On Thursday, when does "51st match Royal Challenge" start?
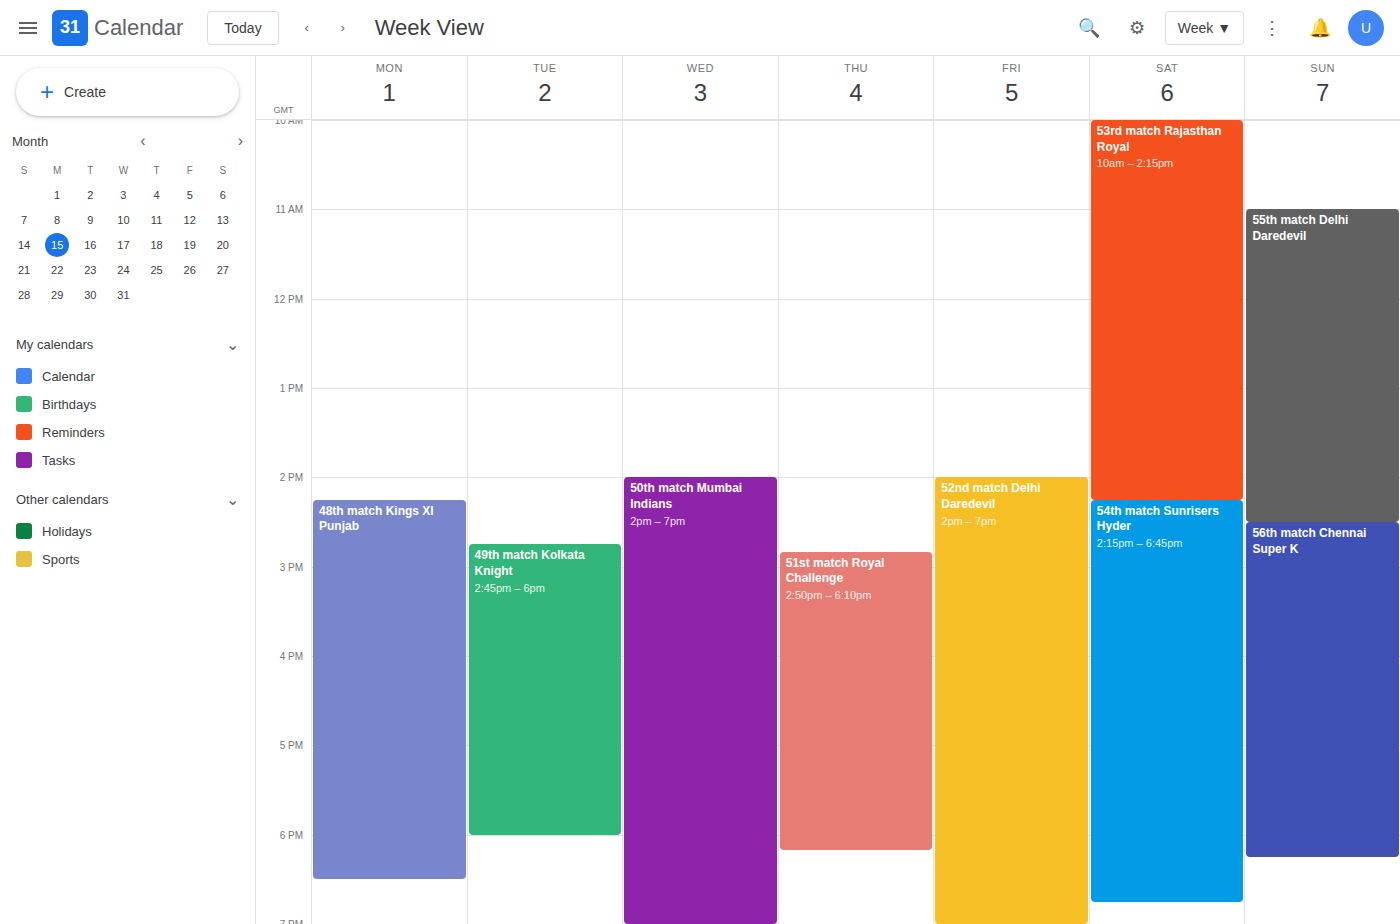
2:50 PM